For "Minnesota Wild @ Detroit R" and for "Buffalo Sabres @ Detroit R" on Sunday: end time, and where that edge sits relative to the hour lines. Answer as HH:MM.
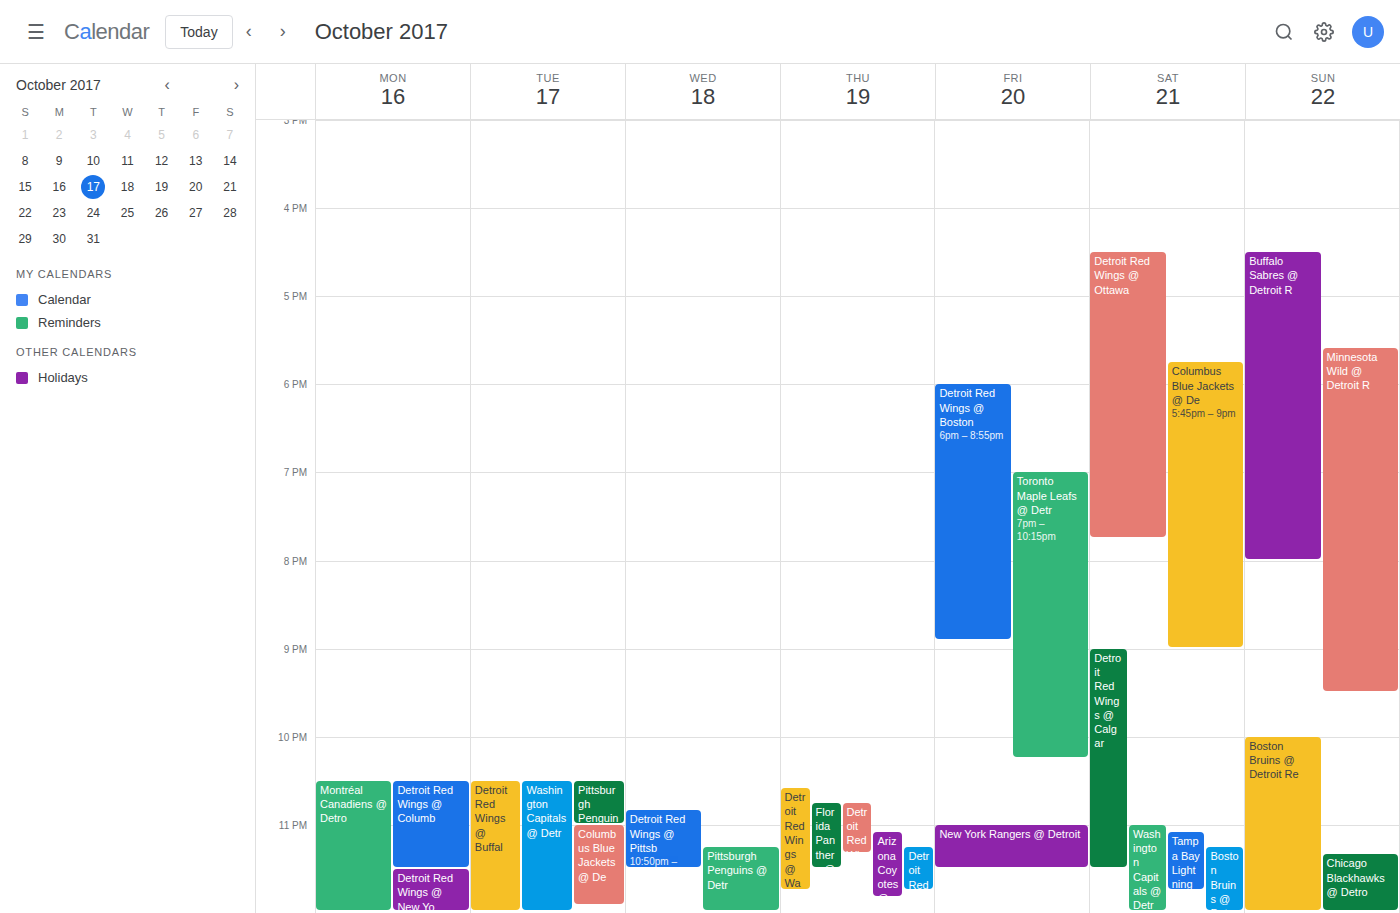
"Minnesota Wild @ Detroit R": 21:30, halfway between the 21:00 and 22:00 lines. "Buffalo Sabres @ Detroit R": 20:00, exactly on the 20:00 line.